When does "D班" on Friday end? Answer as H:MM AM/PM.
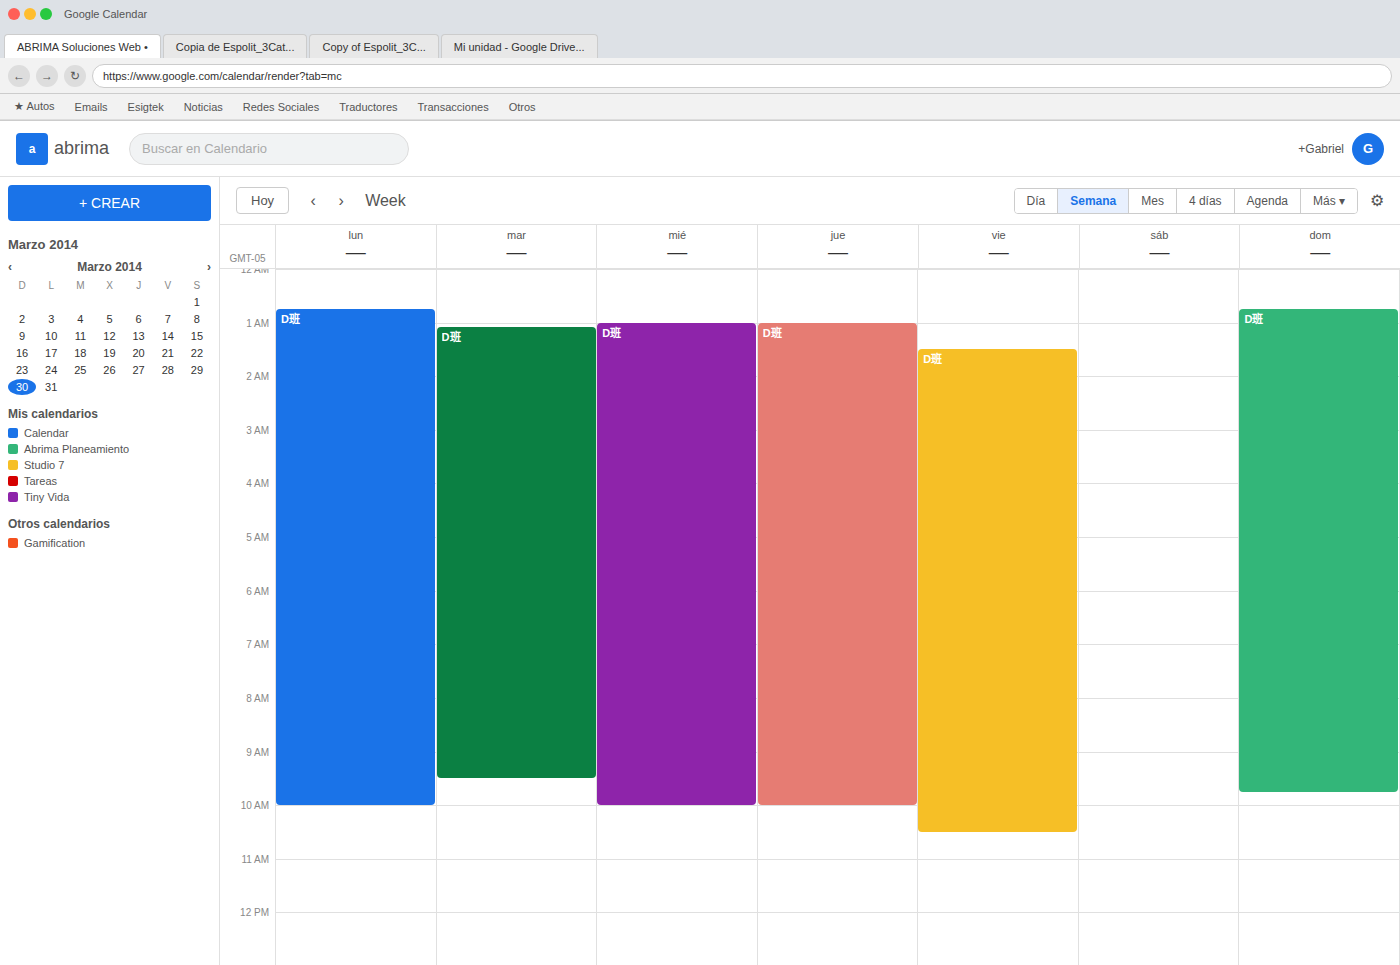
10:30 AM